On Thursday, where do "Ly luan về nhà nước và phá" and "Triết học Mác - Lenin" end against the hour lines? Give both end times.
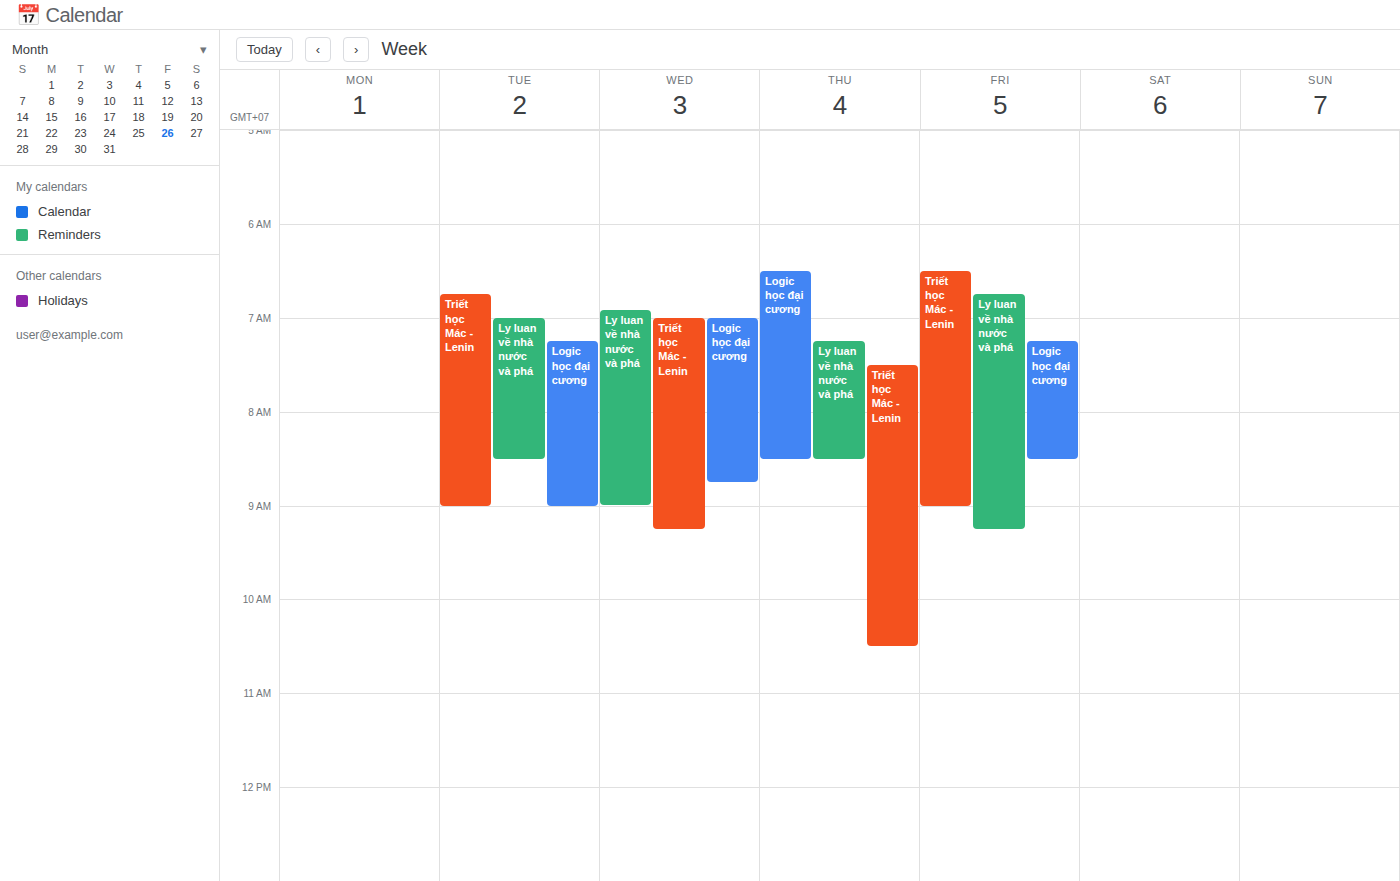
"Ly luan về nhà nước và phá": 08:30, halfway between the 08:00 and 09:00 lines. "Triết học Mác - Lenin": 10:30, halfway between the 10:00 and 11:00 lines.